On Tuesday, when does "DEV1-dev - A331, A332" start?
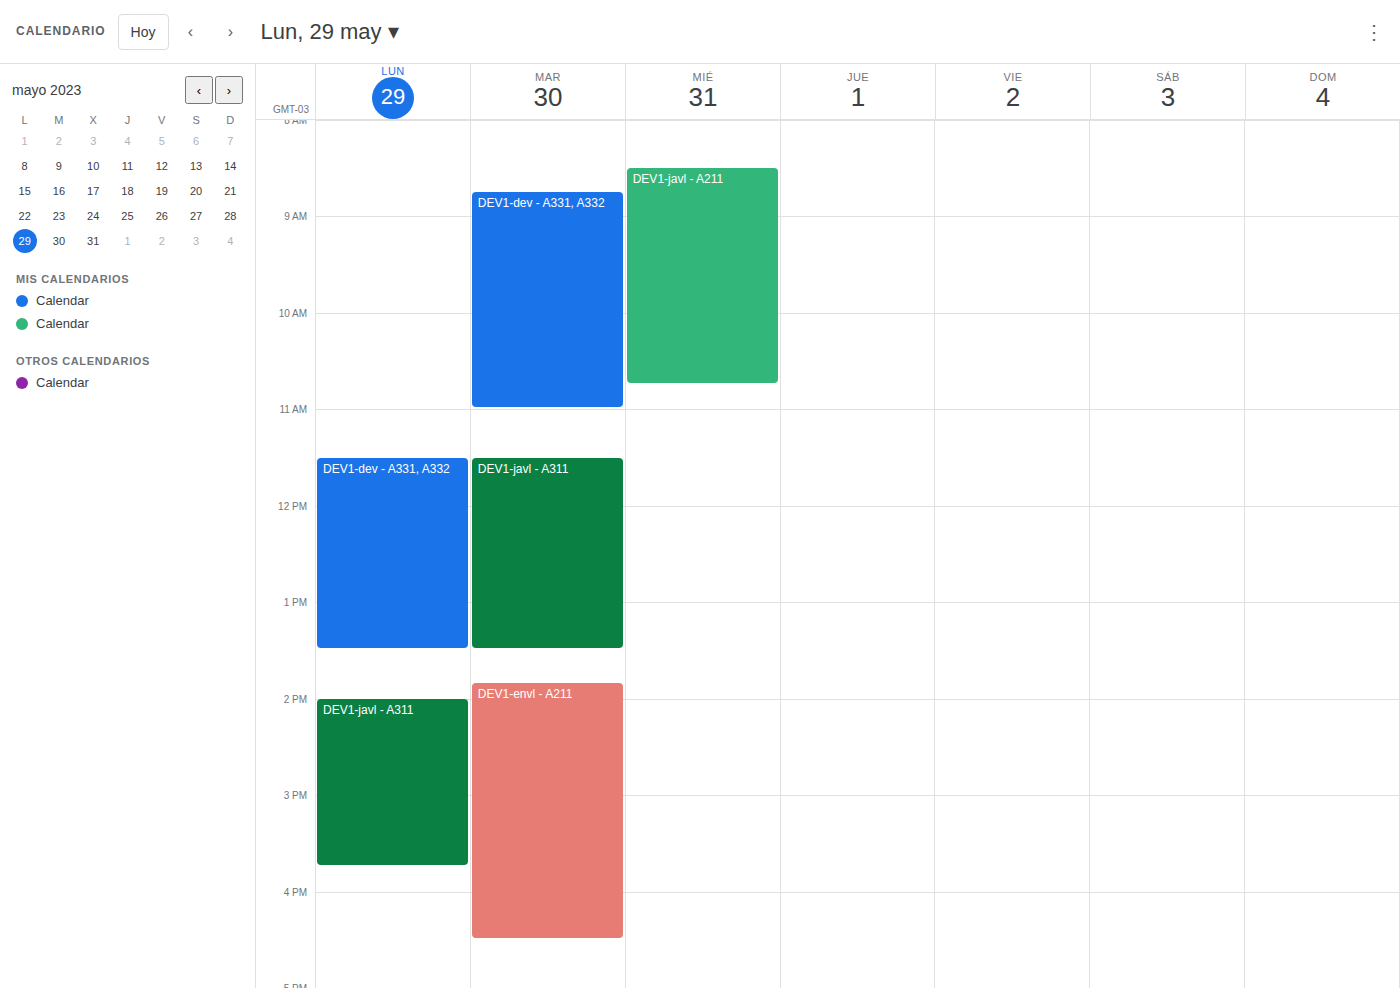
8:45 AM